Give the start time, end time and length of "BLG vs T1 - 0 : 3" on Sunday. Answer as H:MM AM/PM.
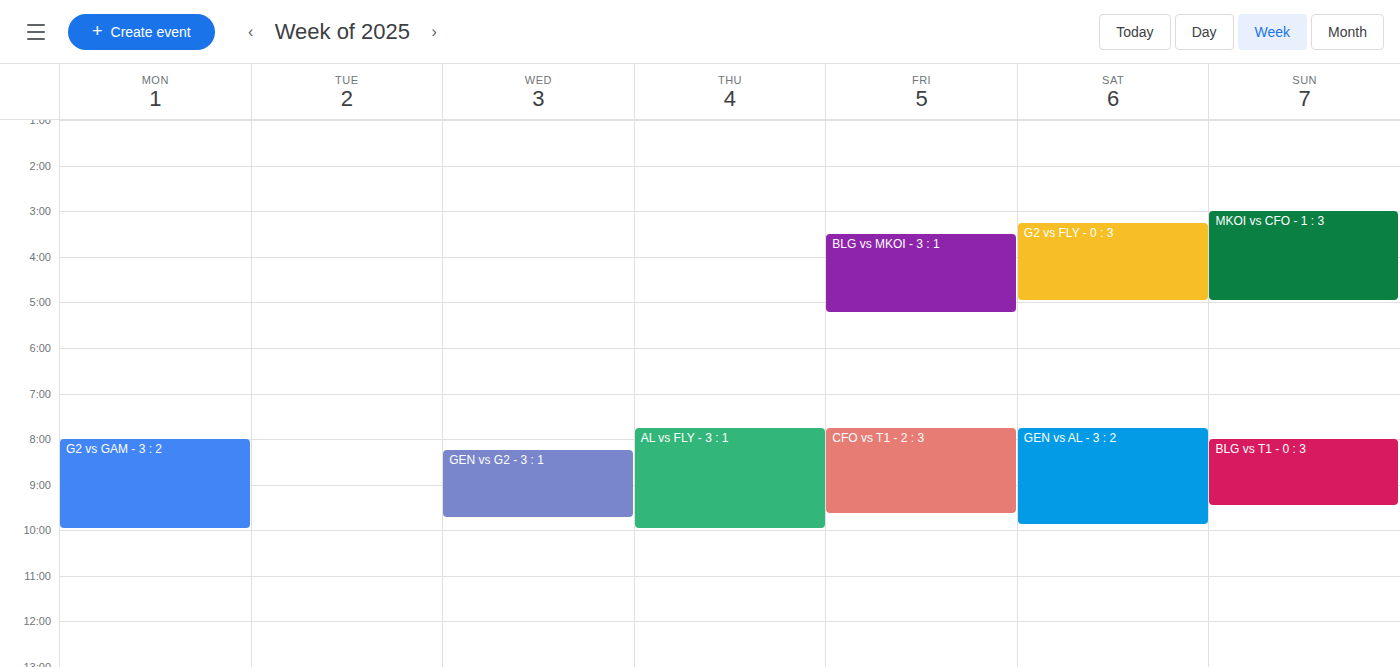
8:00 AM to 9:30 AM, 1 hour 30 minutes